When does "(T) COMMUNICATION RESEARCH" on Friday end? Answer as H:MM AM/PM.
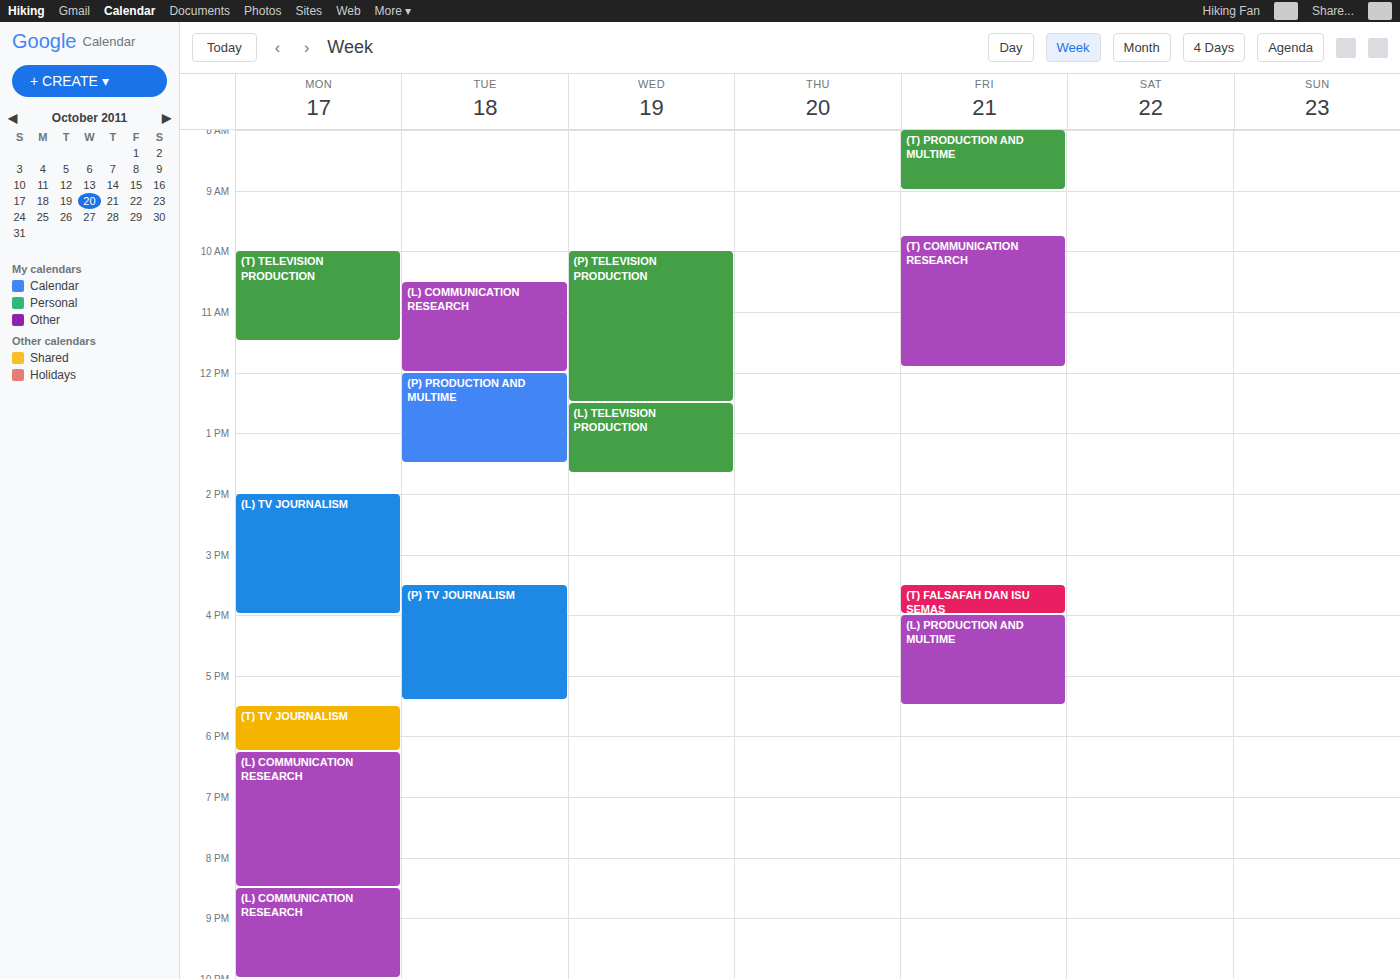
11:55 AM